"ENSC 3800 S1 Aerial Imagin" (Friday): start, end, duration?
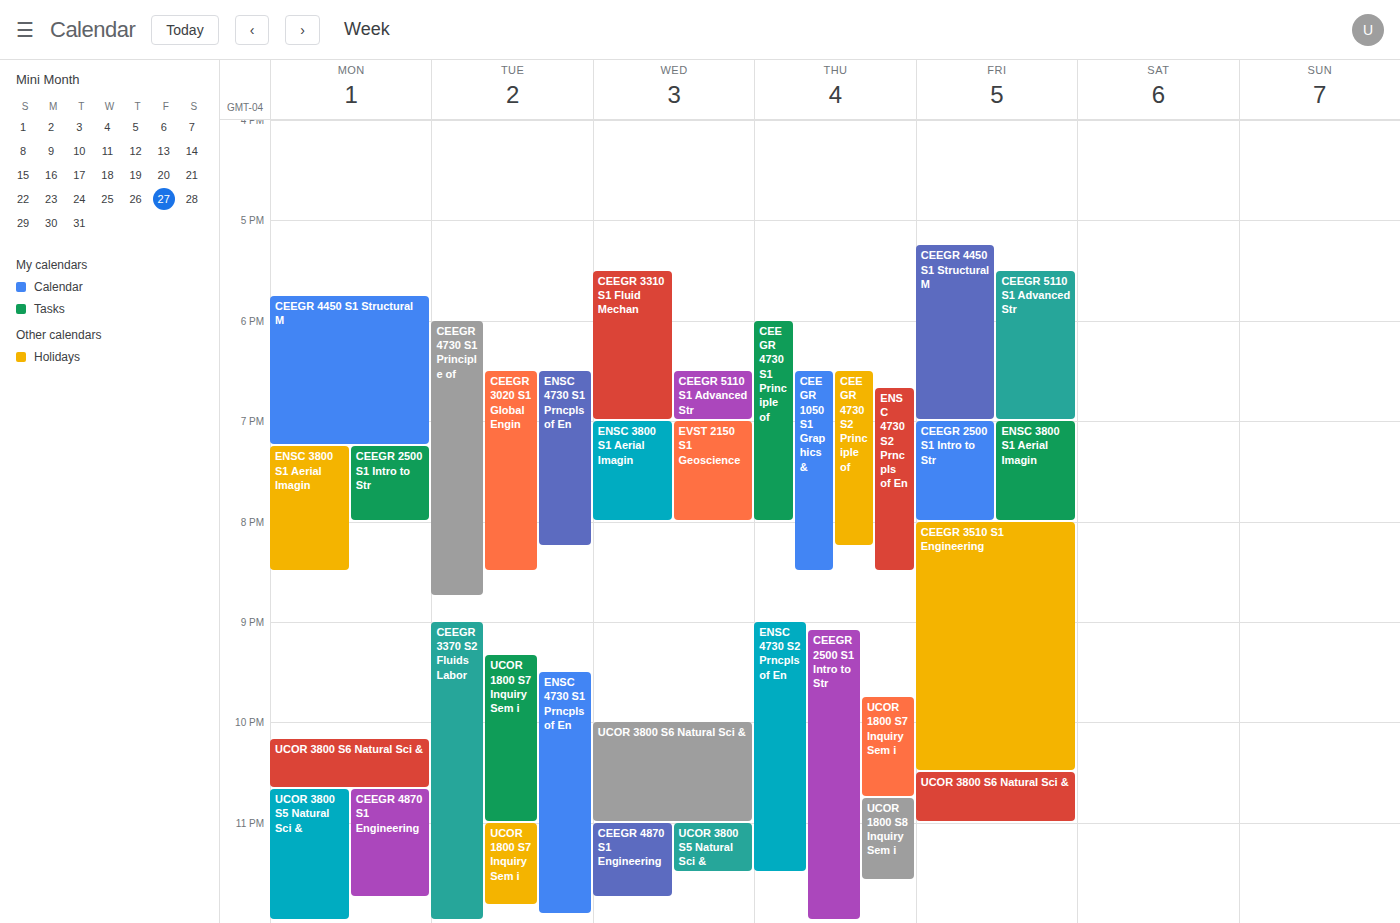
7:00 PM to 8:00 PM, 1 hour